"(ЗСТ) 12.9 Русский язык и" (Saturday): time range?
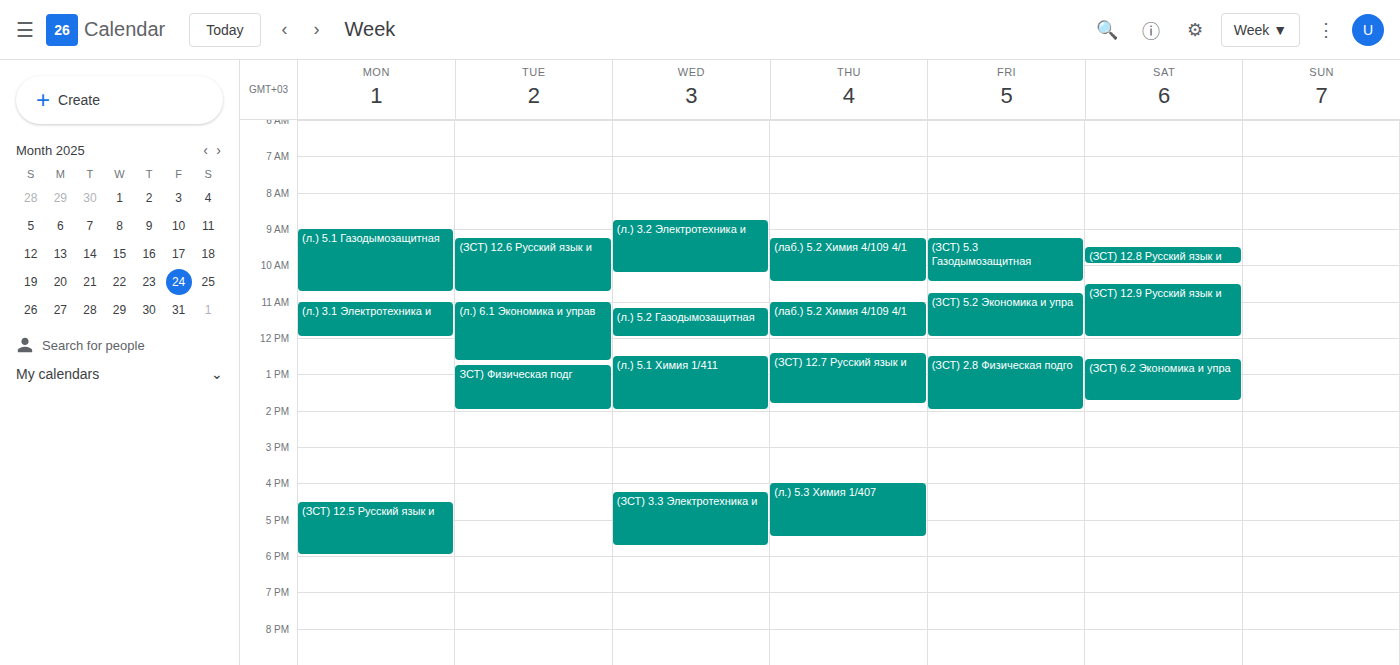
10:30 AM to 12:00 PM